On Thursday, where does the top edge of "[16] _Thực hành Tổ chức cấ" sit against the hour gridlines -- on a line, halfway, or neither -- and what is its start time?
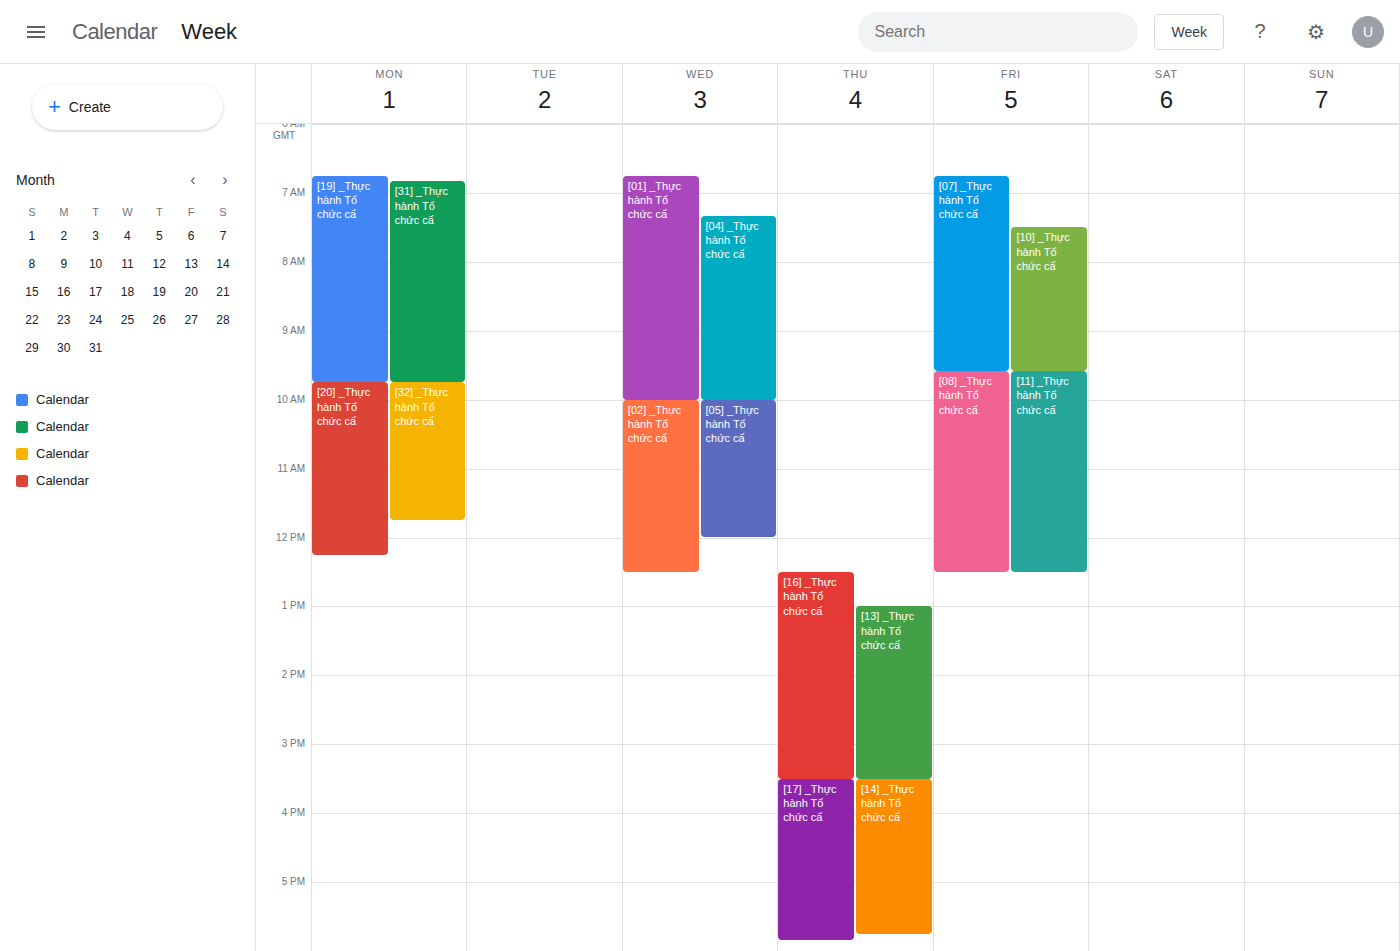
12:30 PM -- halfway between the 12 PM and 1 PM lines.